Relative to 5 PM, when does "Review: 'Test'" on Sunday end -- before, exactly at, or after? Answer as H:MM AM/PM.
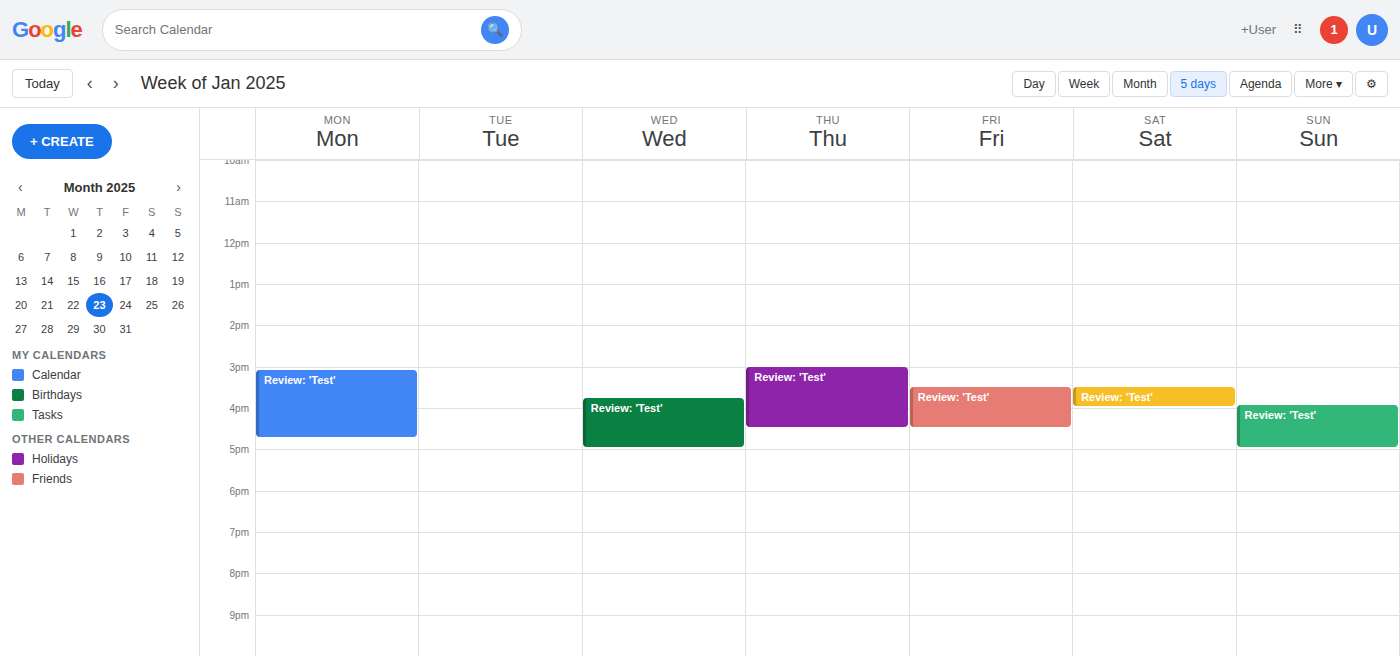
5:00 PM -- exactly at 5 PM, on the 5 PM line.